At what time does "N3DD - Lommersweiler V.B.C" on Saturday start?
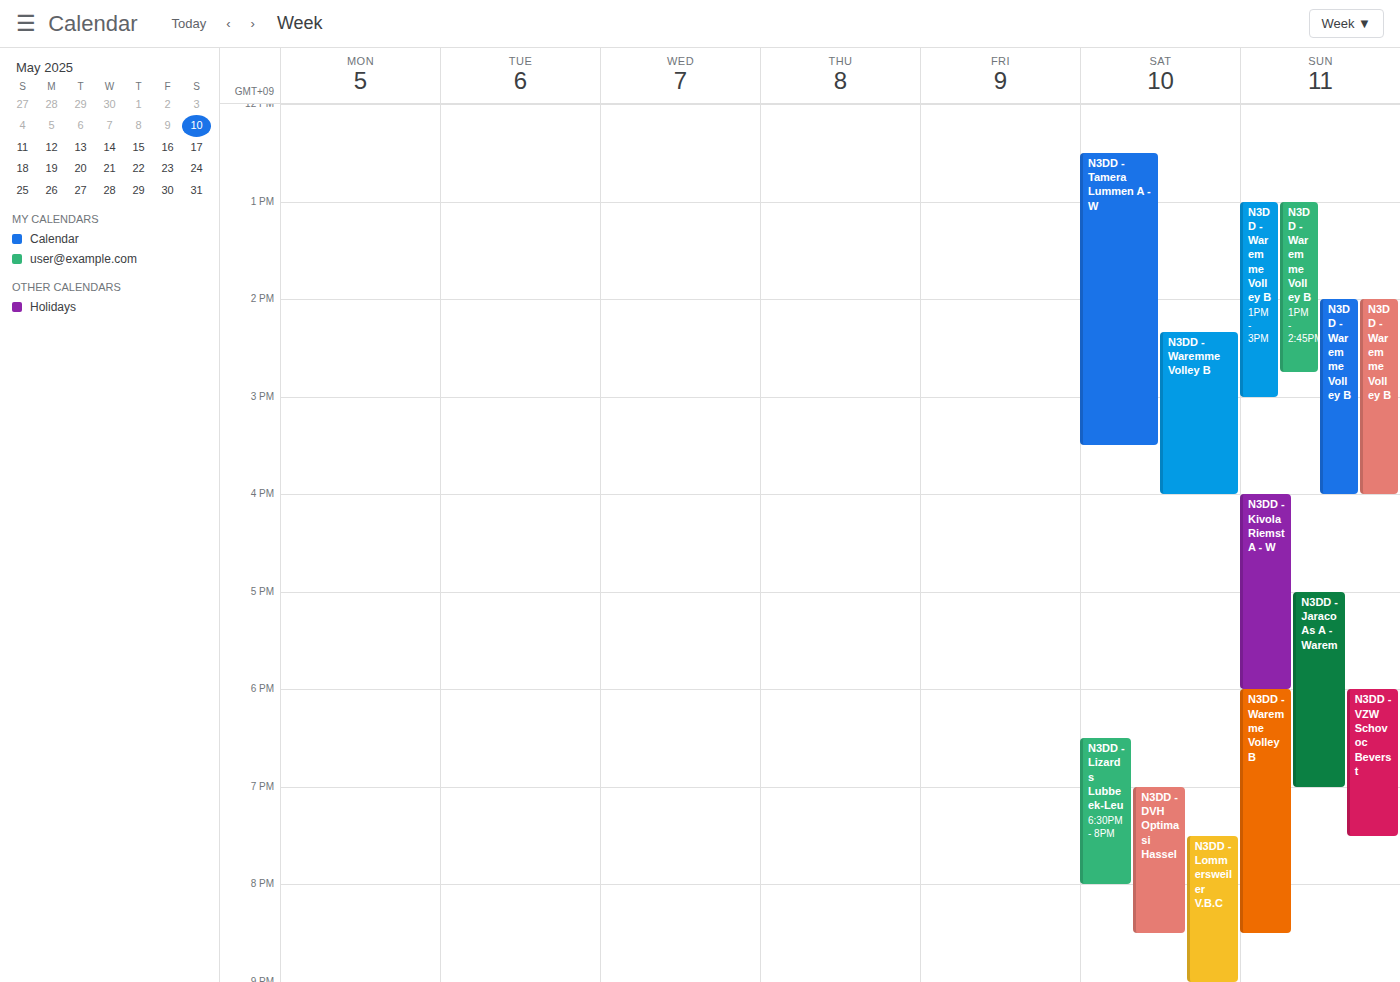
7:30 PM